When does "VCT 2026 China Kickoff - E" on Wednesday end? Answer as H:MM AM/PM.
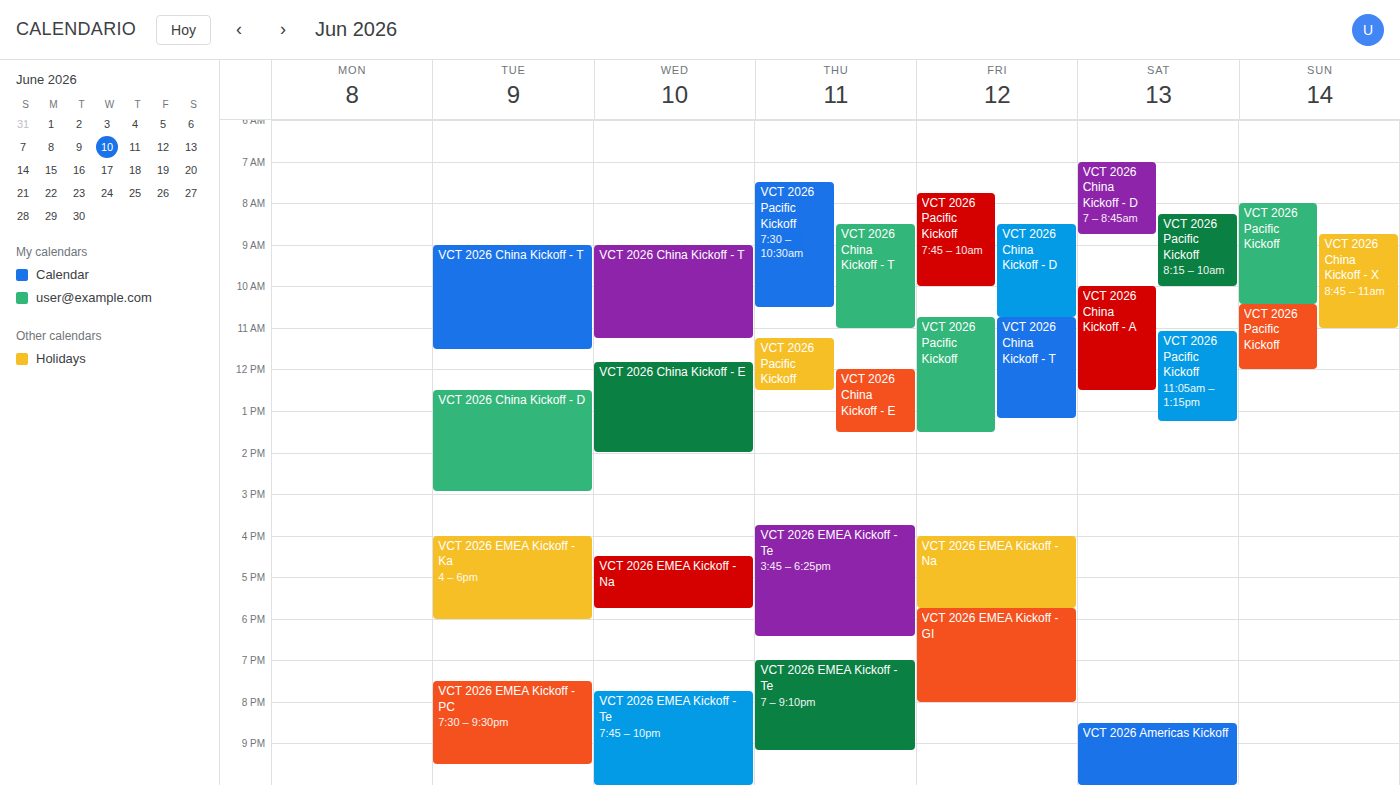
2:00 PM